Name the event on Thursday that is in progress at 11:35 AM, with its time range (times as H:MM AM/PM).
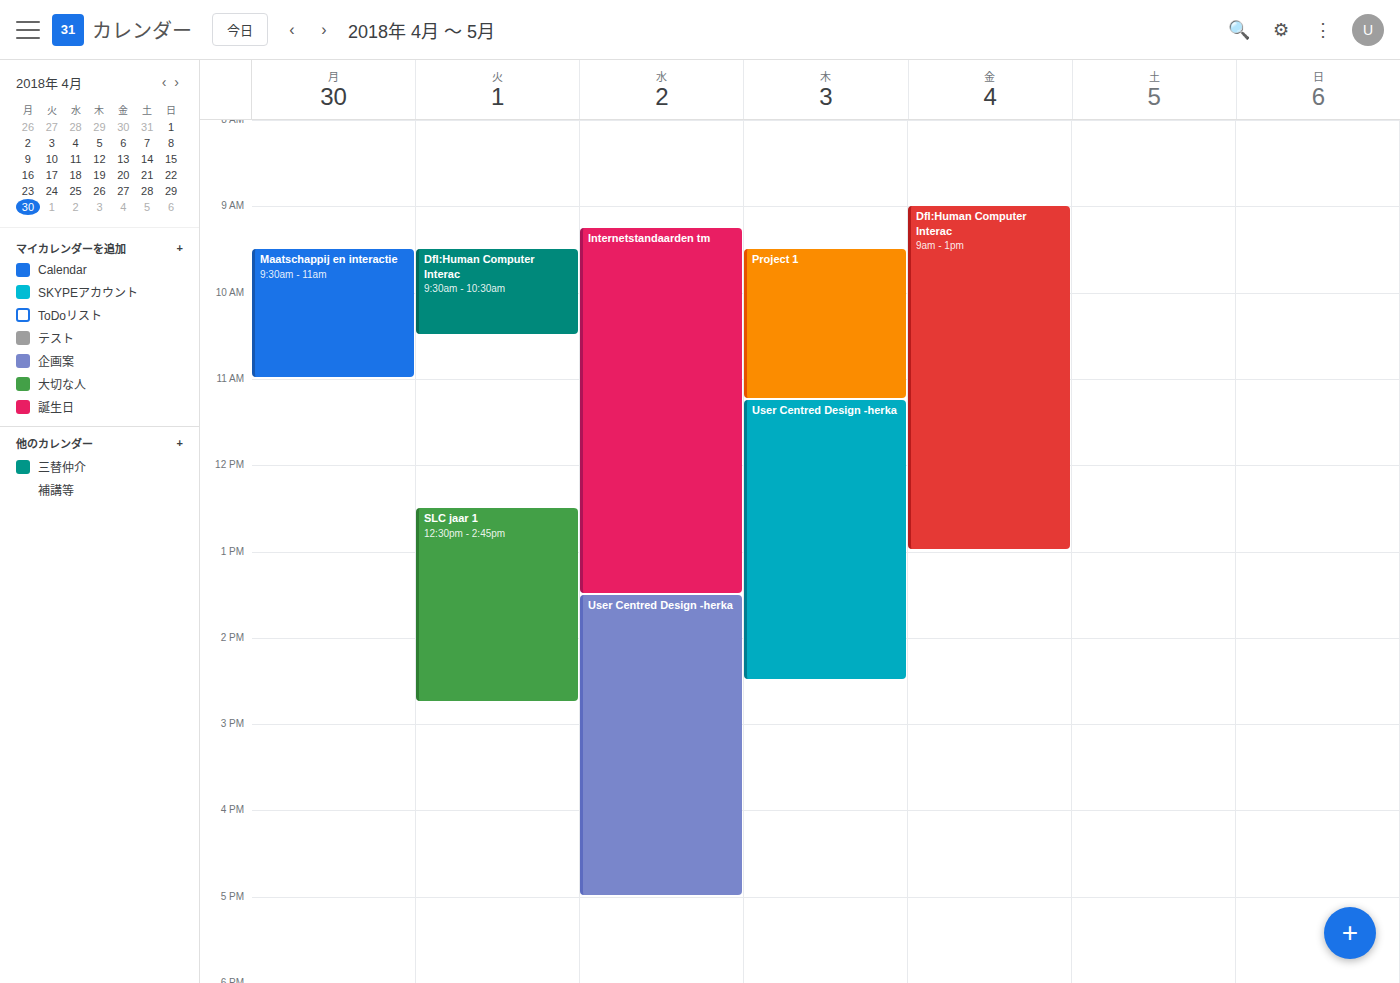
"User Centred Design -herka", 11:15 AM to 2:30 PM